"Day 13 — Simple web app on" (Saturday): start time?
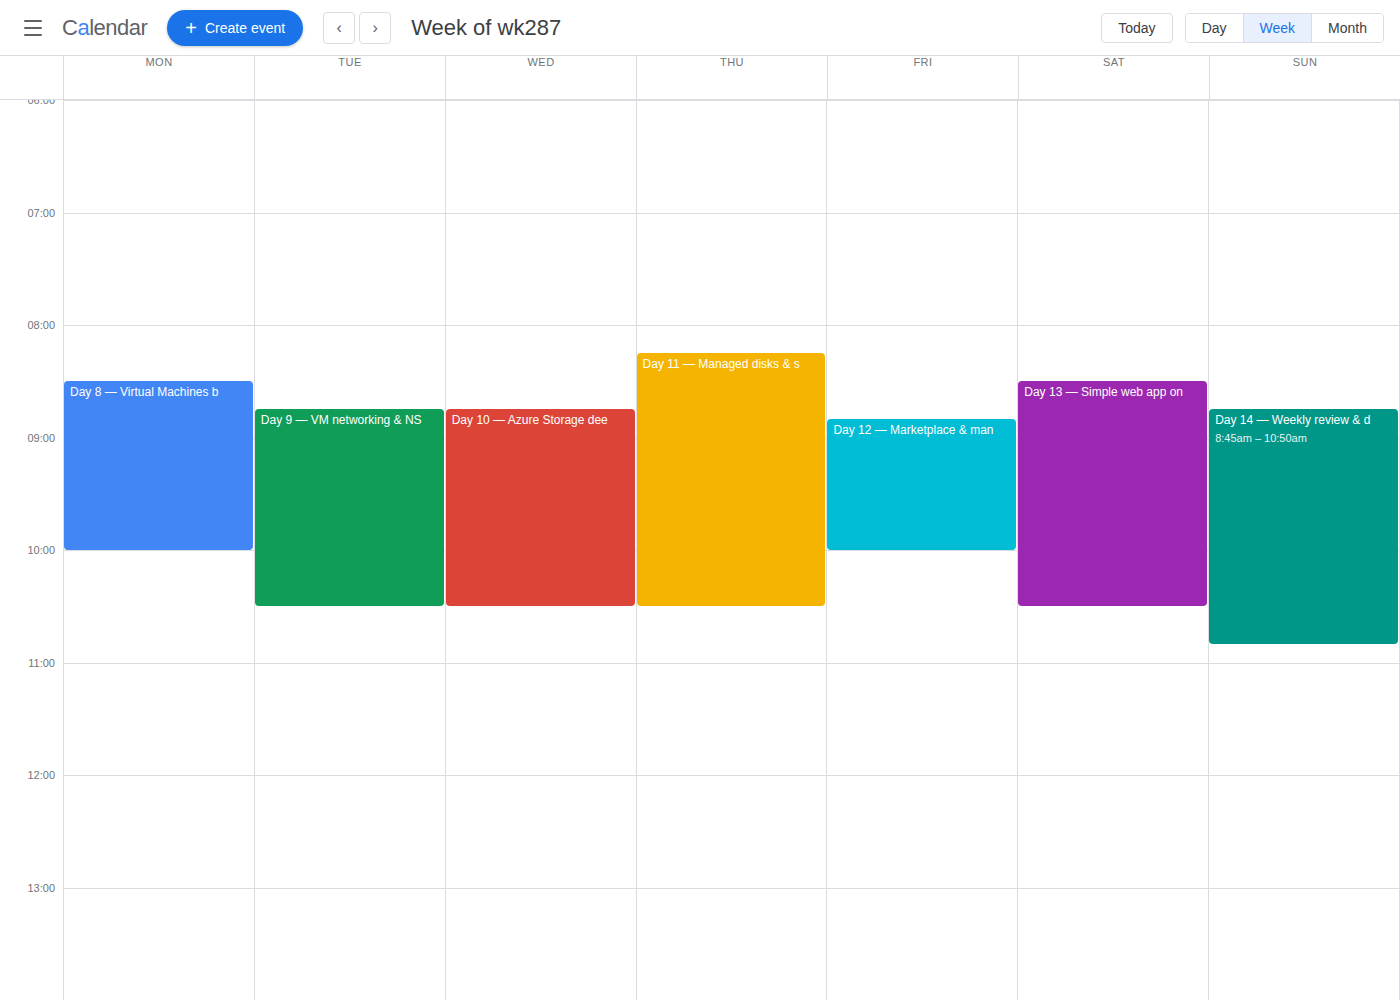
8:30 AM